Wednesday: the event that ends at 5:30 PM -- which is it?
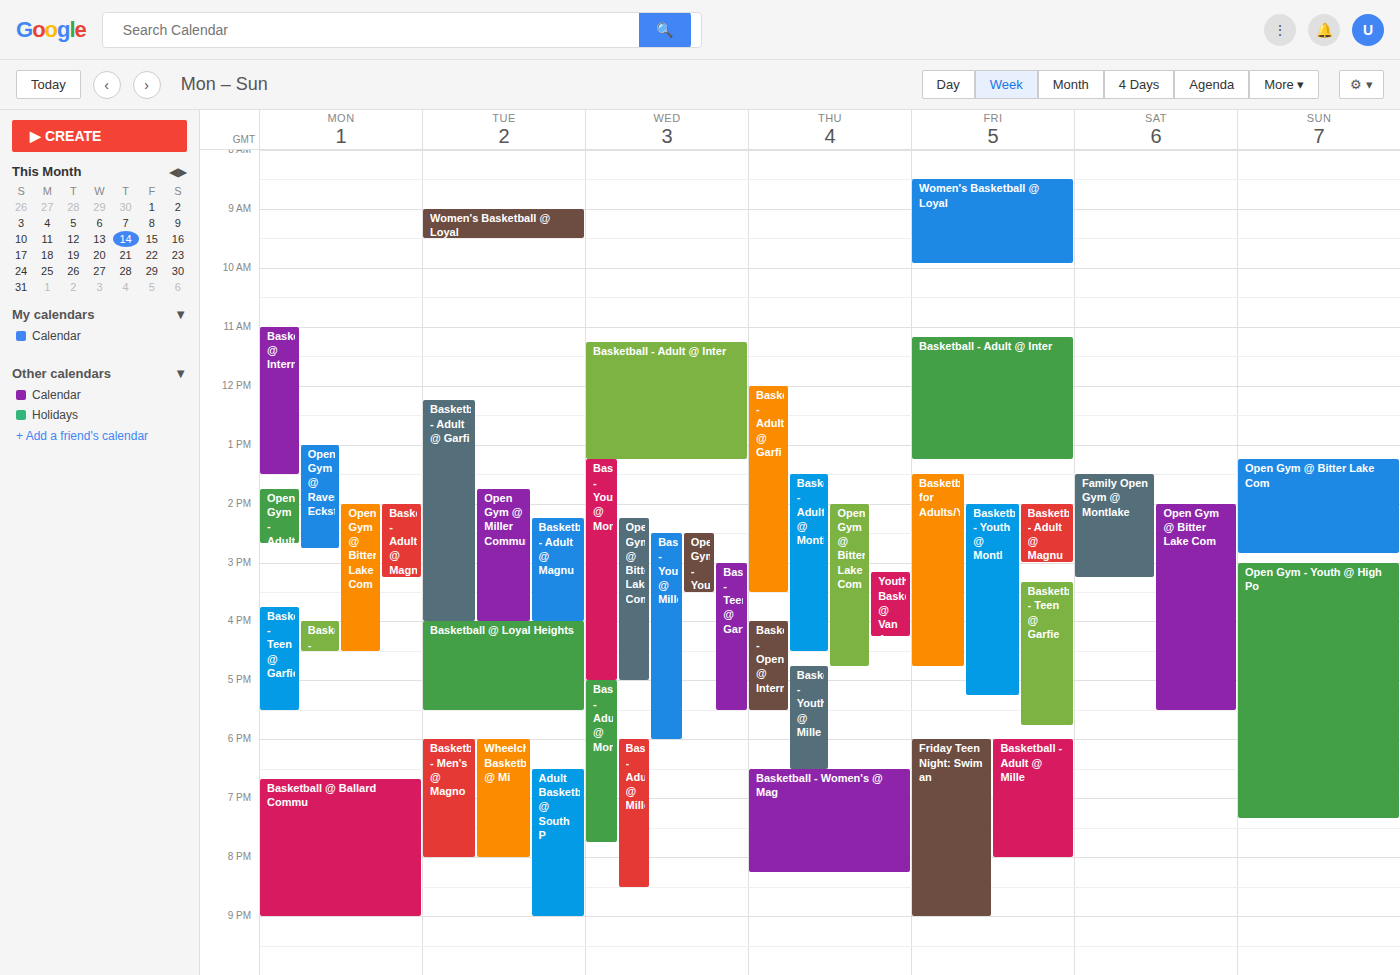
"Basketball - Teen @ Garfie"